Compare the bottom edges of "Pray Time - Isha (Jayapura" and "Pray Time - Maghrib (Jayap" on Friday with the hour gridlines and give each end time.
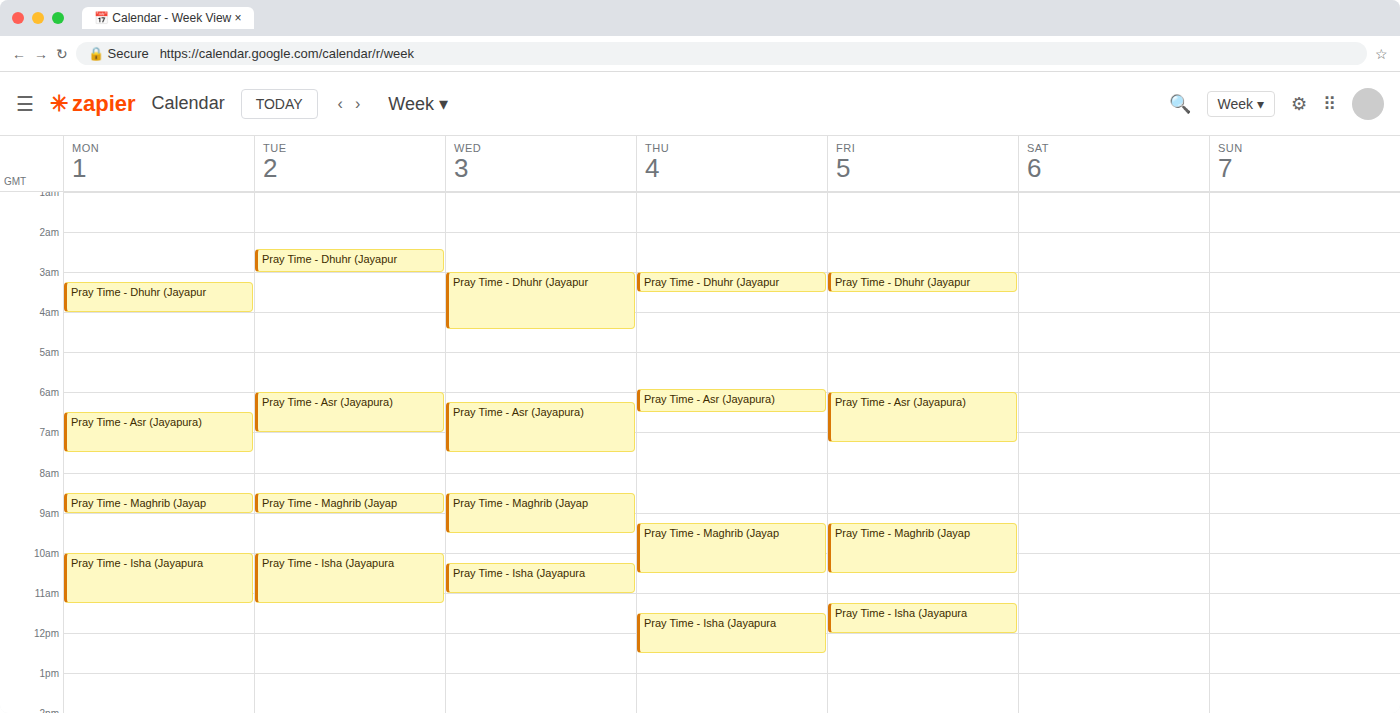
"Pray Time - Isha (Jayapura": 12:00 PM, exactly on the 12 PM line. "Pray Time - Maghrib (Jayap": 10:30 AM, halfway between the 10 AM and 11 AM lines.